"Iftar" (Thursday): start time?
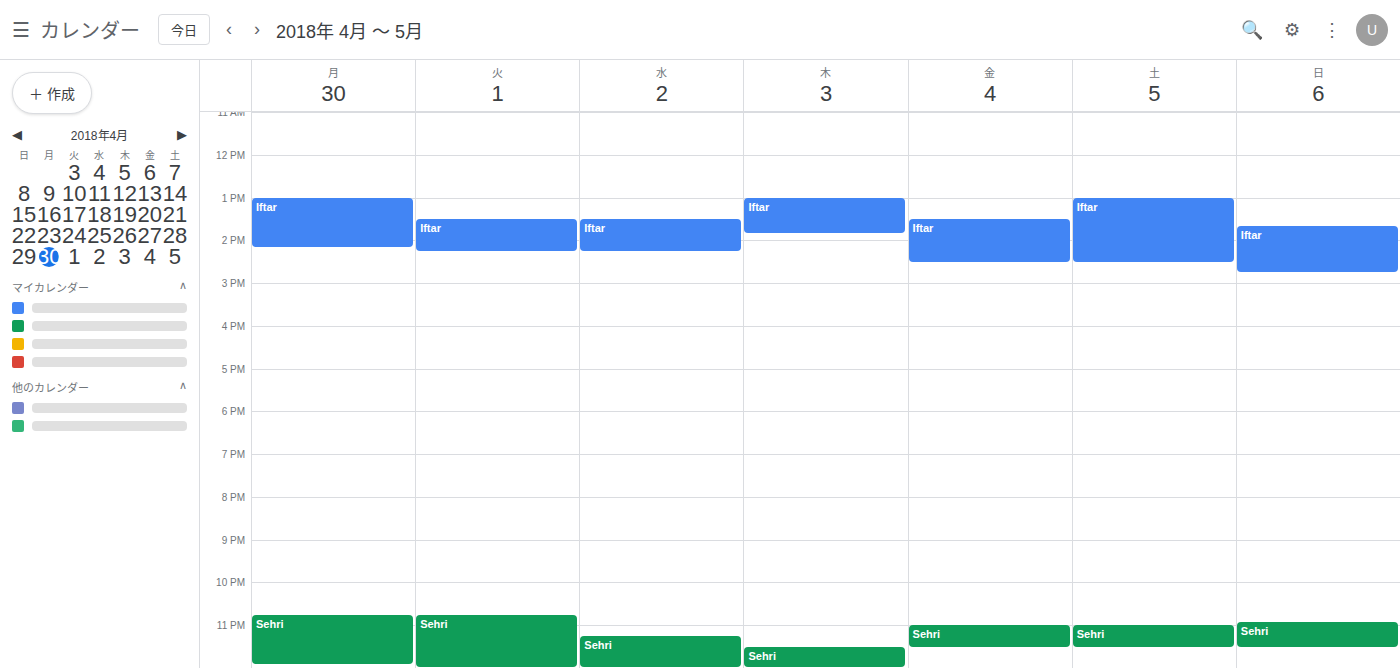
1:00 PM